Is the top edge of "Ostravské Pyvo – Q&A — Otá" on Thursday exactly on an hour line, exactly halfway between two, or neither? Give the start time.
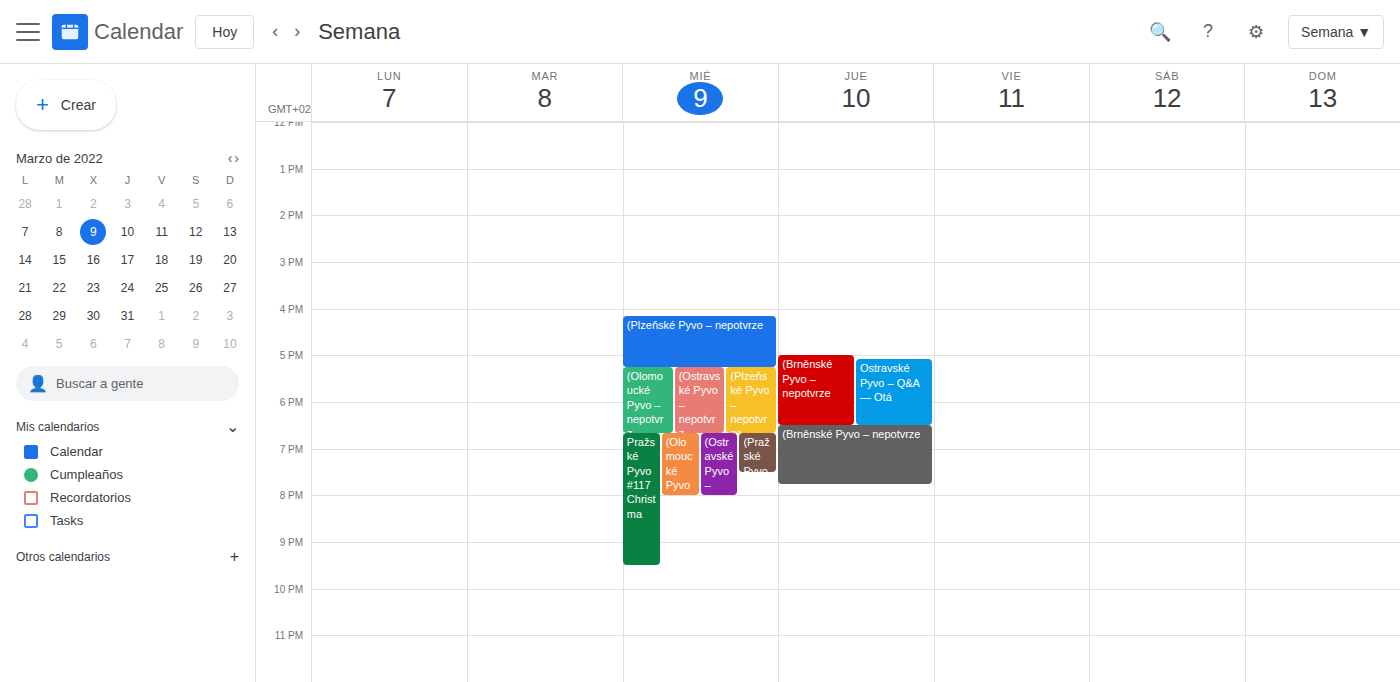
5:05 PM -- neither: 5 minutes below the 5 PM line and 55 minutes above the 6 PM line.